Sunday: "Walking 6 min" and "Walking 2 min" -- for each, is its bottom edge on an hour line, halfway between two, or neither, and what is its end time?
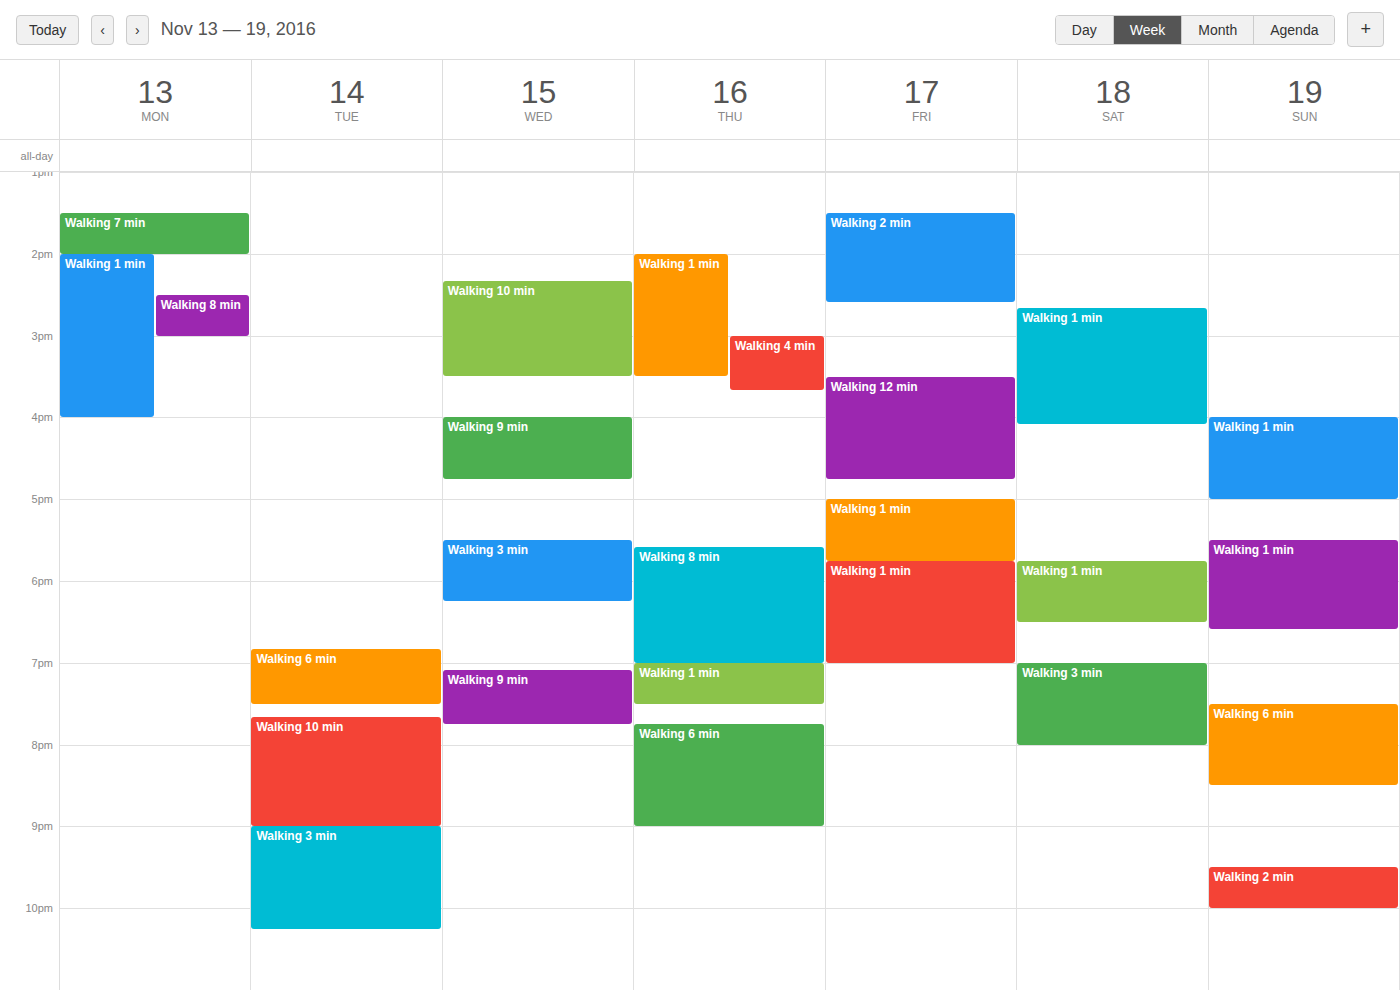
"Walking 6 min": 20:30, halfway between the 20:00 and 21:00 lines. "Walking 2 min": 22:00, exactly on the 22:00 line.